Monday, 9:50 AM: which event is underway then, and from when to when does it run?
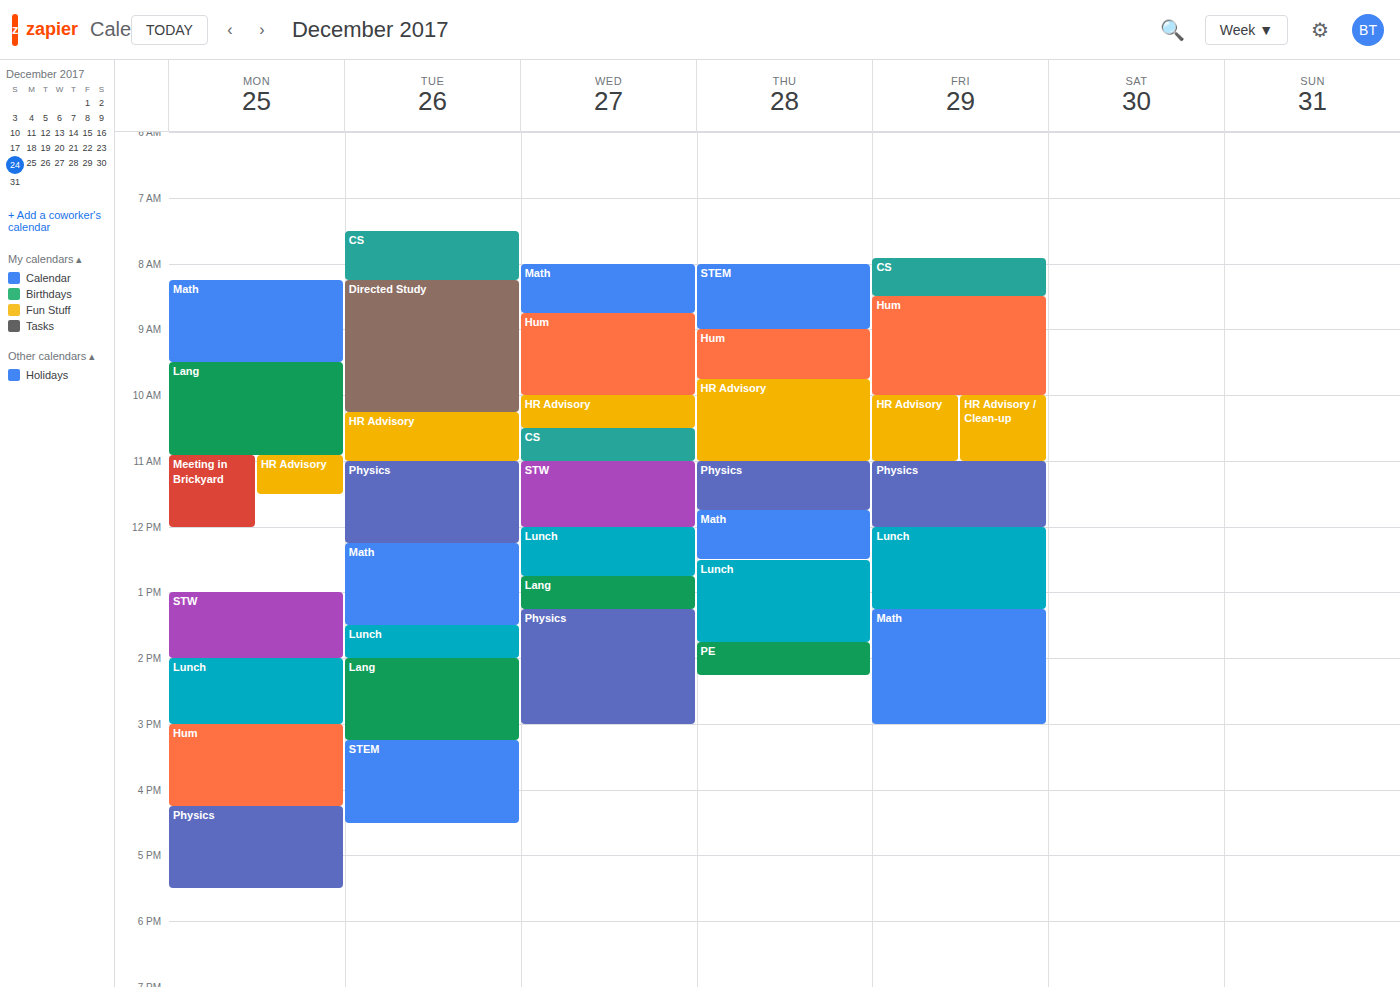
"Lang", 9:30 AM to 10:55 AM